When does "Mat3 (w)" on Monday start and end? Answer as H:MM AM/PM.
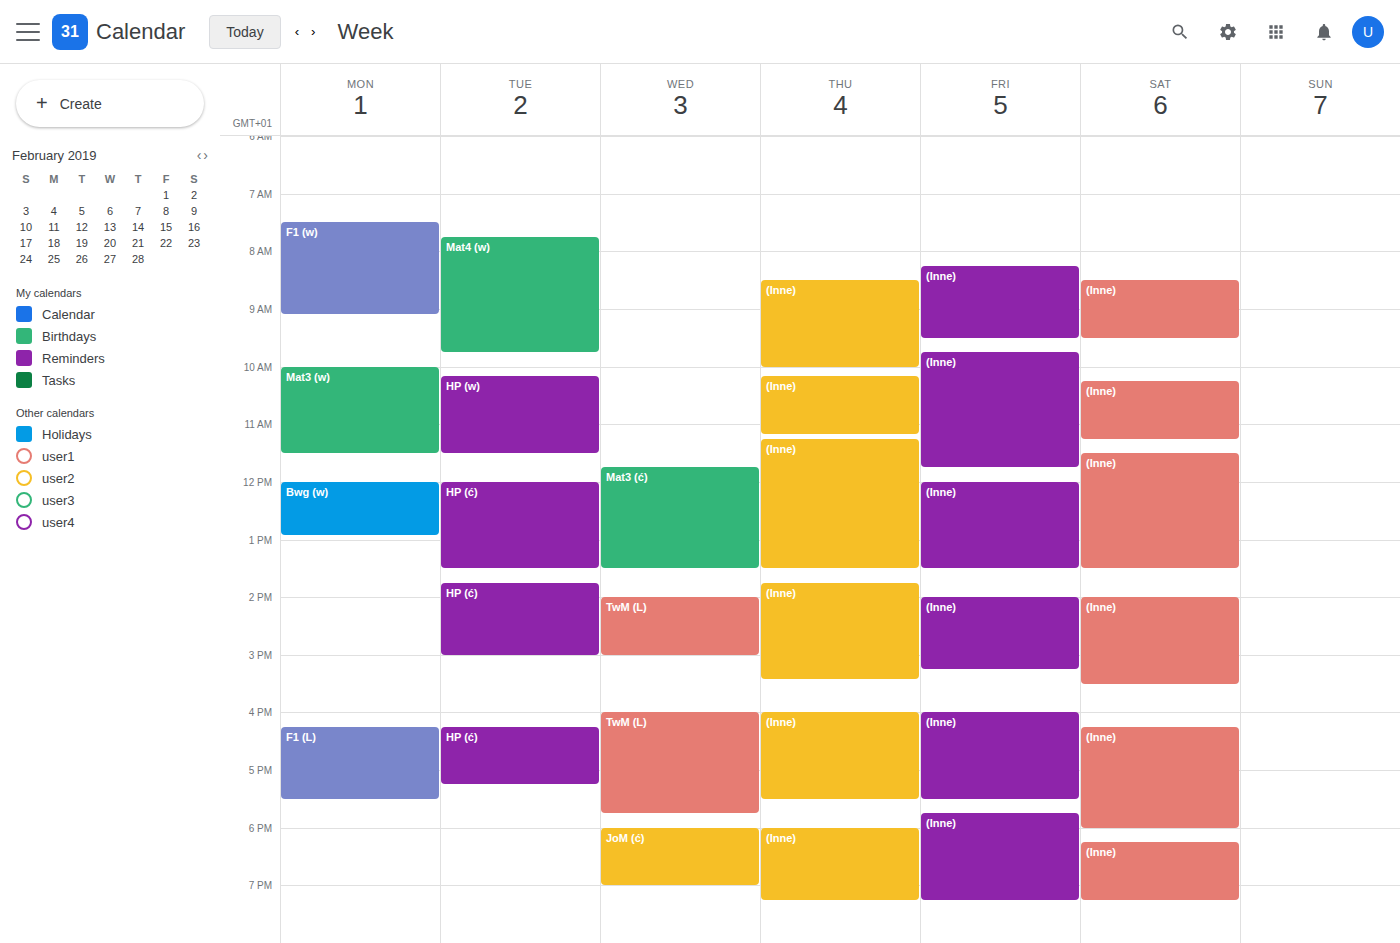
10:00 AM to 11:30 AM